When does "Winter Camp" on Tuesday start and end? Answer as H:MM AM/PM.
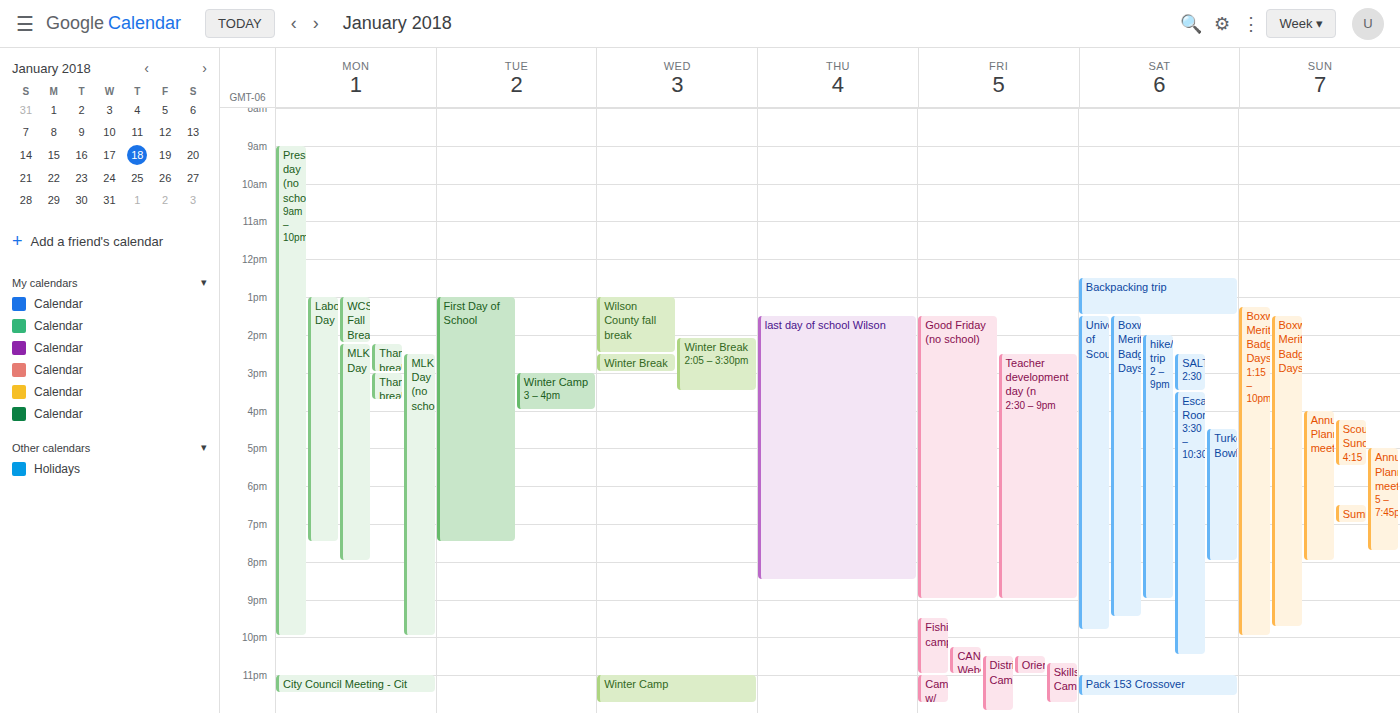
3:00 PM to 4:00 PM